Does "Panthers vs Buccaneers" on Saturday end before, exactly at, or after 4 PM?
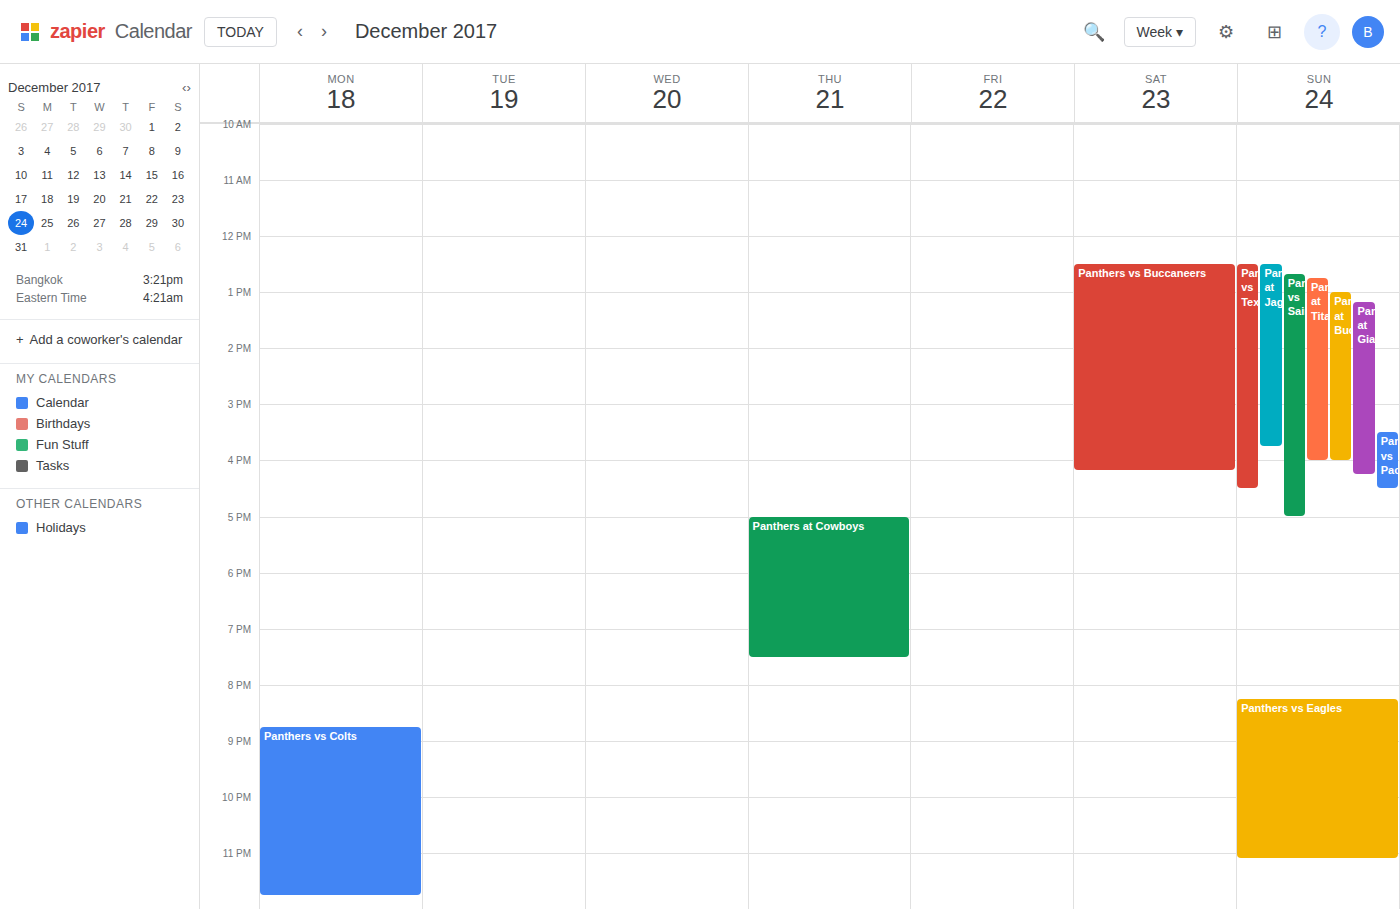
4:10 PM -- after 4 PM, 10 minutes below the 4 PM line.